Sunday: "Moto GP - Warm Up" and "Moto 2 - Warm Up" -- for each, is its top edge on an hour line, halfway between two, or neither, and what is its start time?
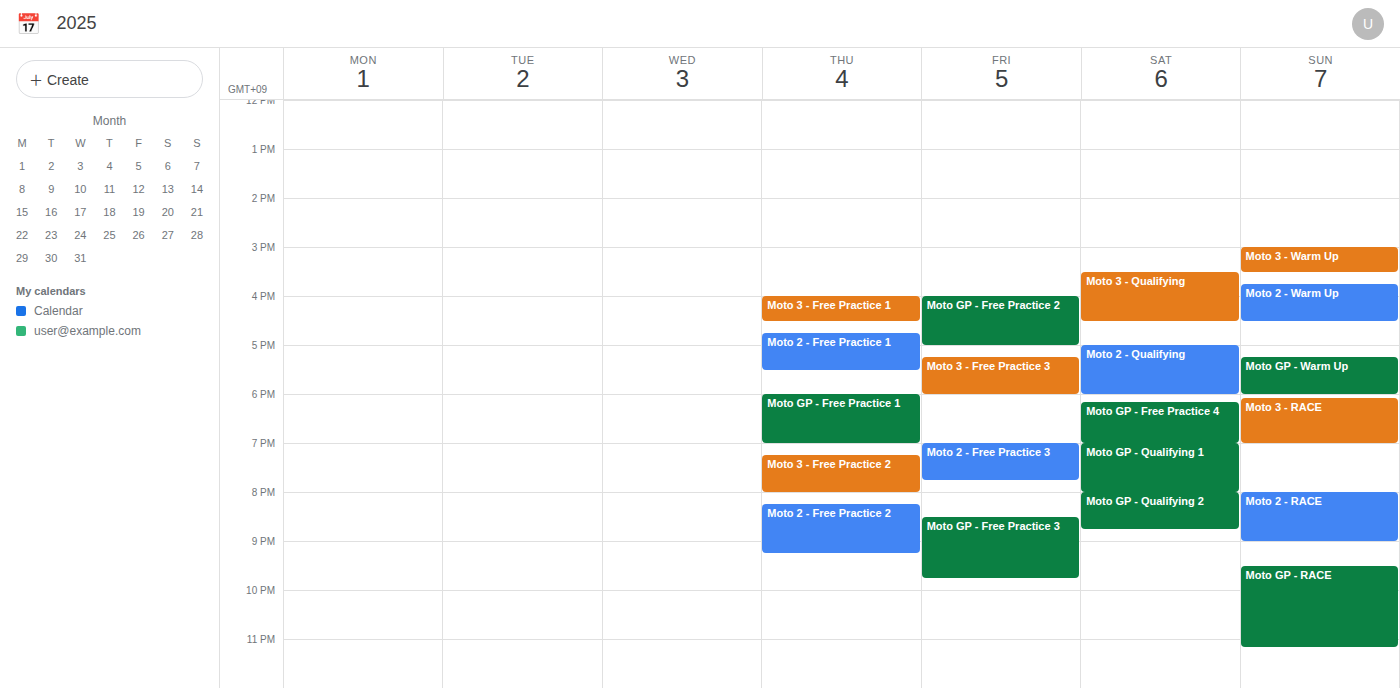
"Moto GP - Warm Up": 5:15 PM, neither: a quarter of the way from the 5 PM line to the 6 PM line. "Moto 2 - Warm Up": 3:45 PM, neither: three quarters of the way from the 3 PM line to the 4 PM line.